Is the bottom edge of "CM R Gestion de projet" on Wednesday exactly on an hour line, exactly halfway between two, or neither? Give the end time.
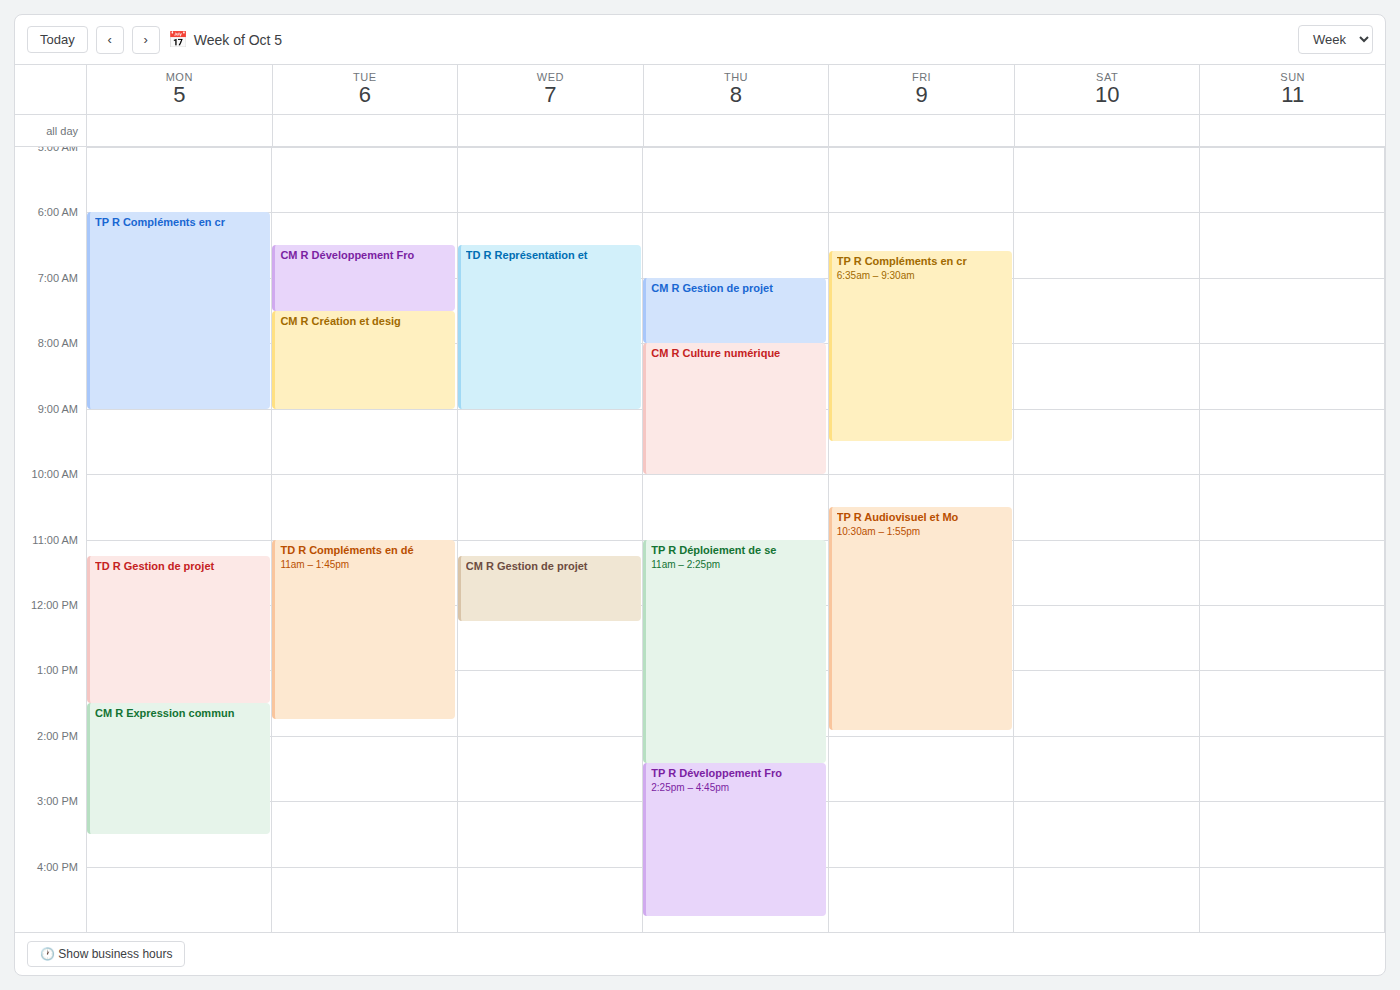
12:15 PM -- neither: a quarter of the way from the 12 PM line to the 1 PM line.